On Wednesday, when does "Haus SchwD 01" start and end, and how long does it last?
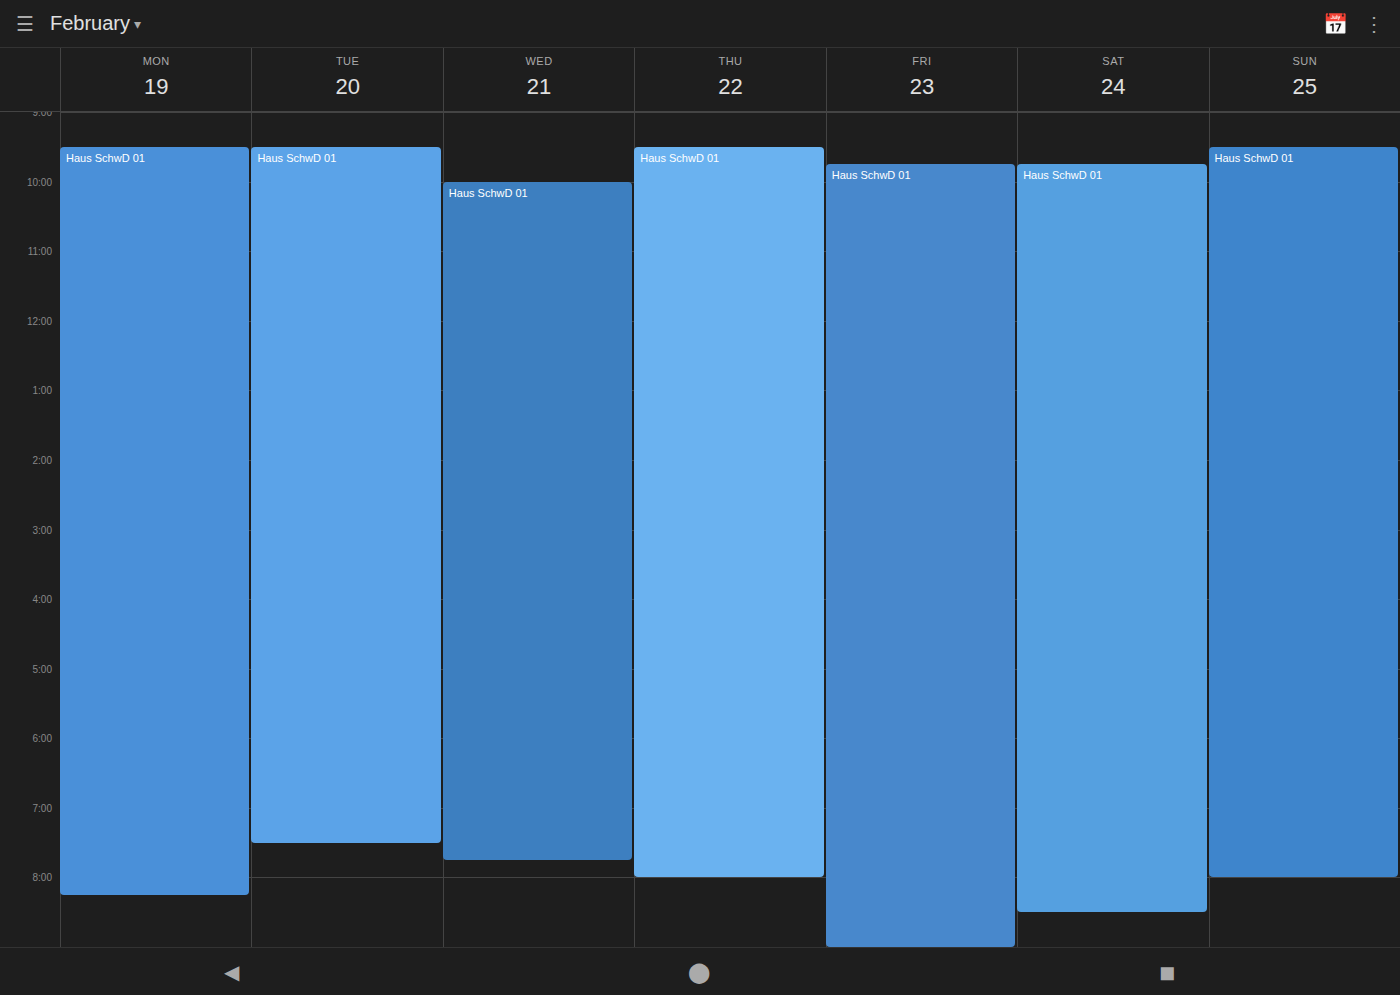
10:00 AM to 7:45 PM, 9 hours 45 minutes